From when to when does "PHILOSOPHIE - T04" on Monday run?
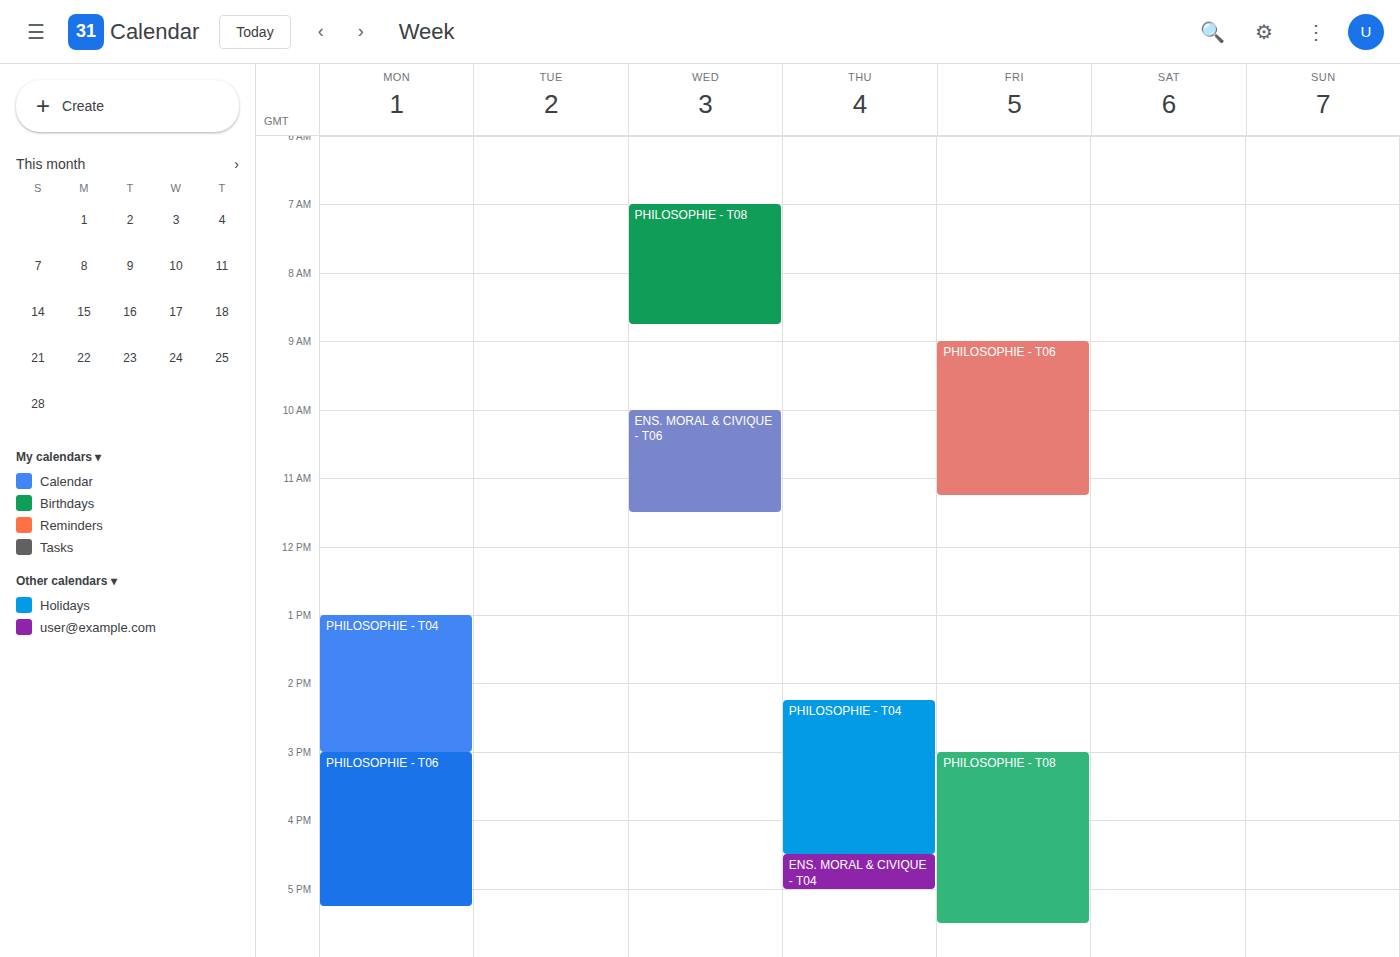
1:00 PM to 3:00 PM